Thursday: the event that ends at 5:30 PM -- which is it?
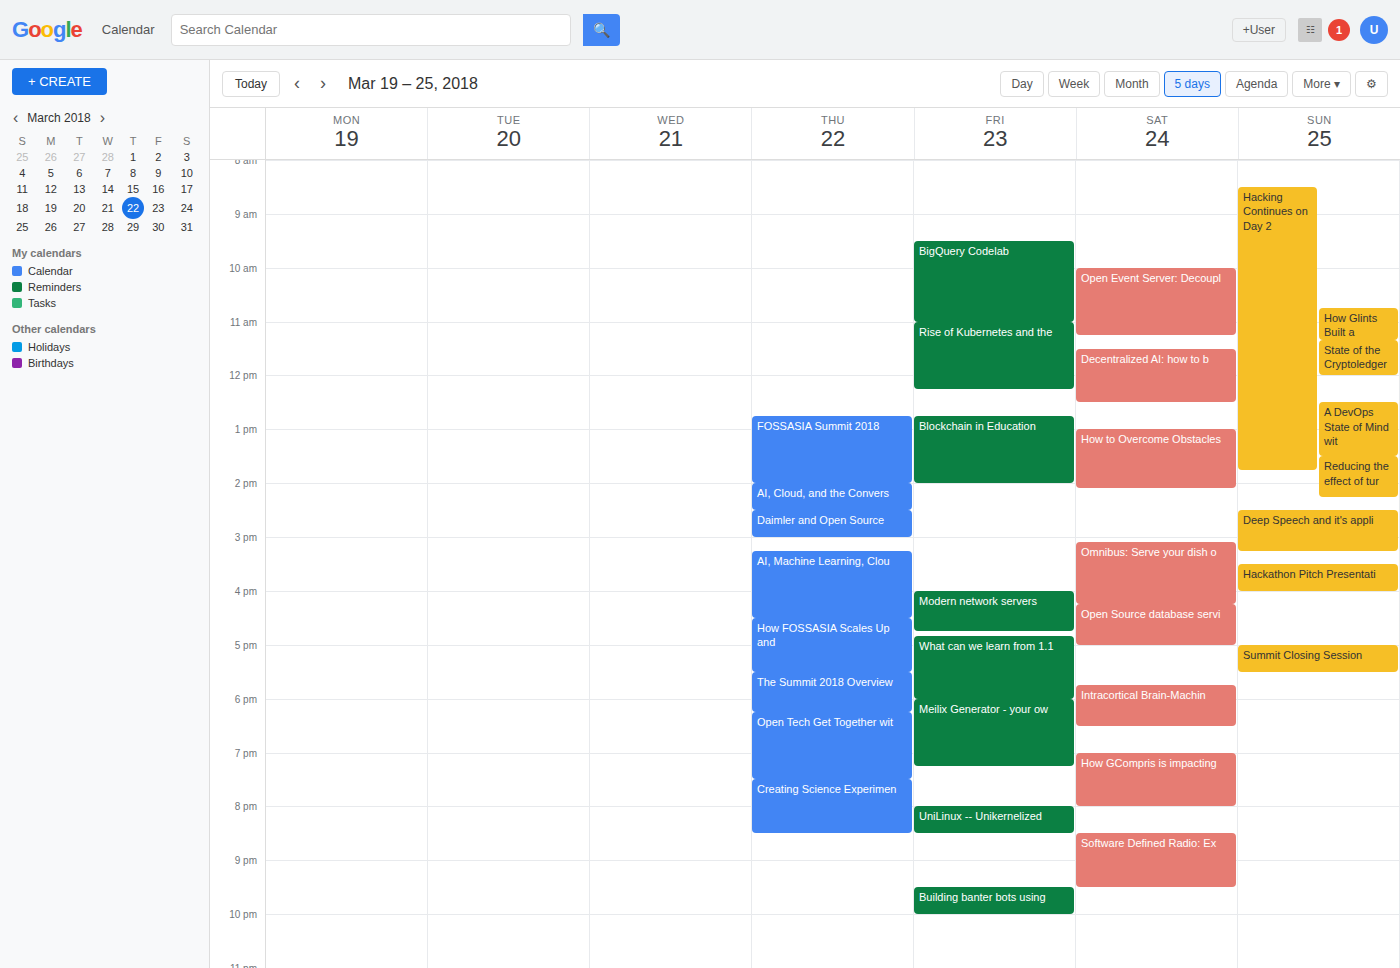
"How FOSSASIA Scales Up and"